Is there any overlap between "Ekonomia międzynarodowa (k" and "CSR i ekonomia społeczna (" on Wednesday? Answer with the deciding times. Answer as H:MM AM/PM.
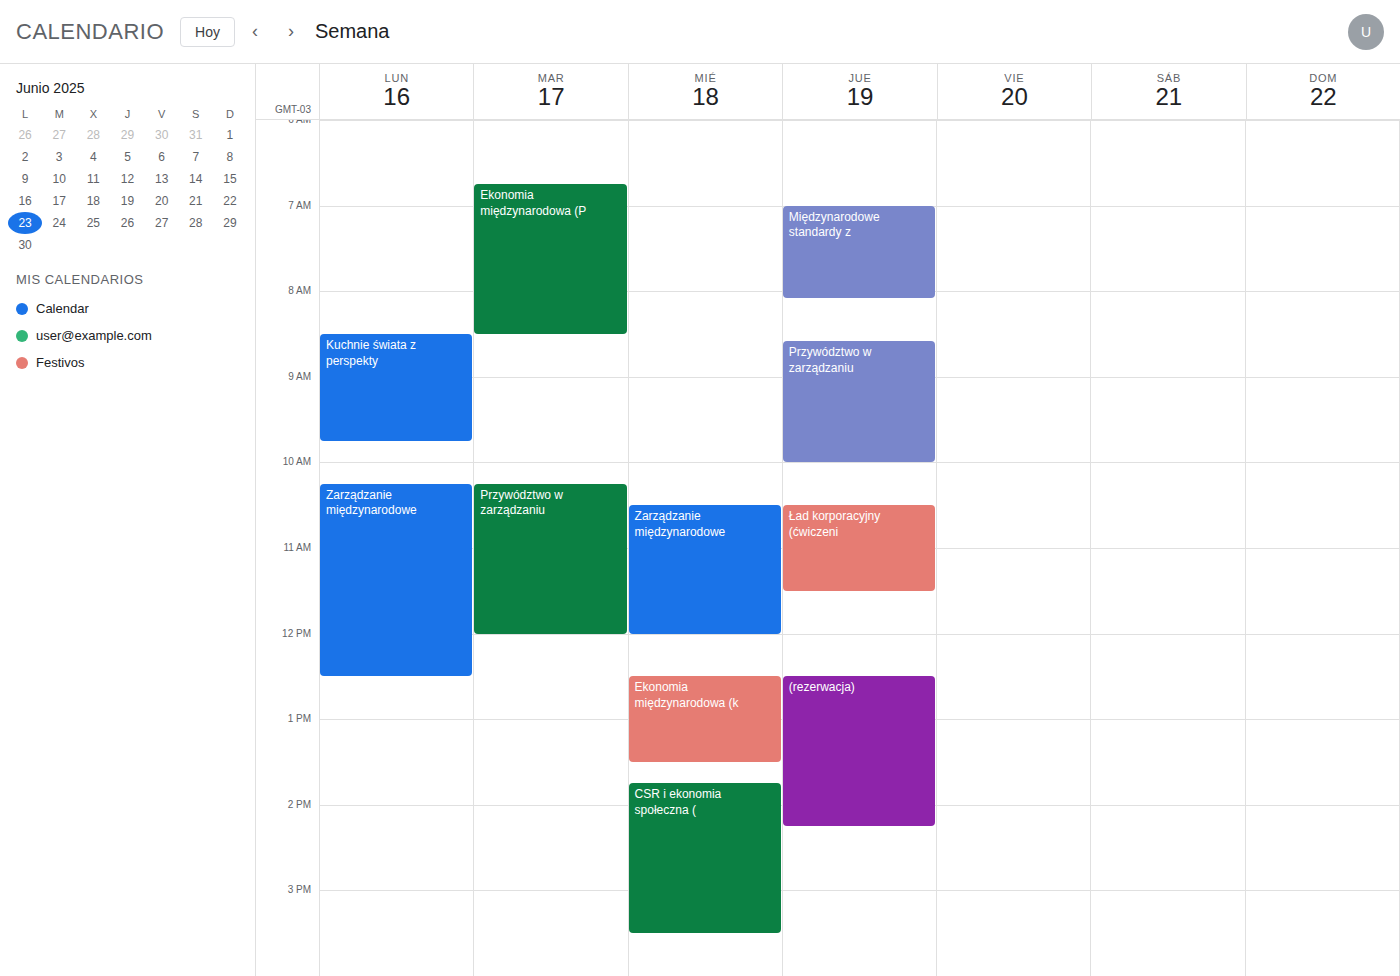
"Ekonomia międzynarodowa (k" ends at 1:30 PM and "CSR i ekonomia społeczna (" starts at 1:45 PM -- no overlap.